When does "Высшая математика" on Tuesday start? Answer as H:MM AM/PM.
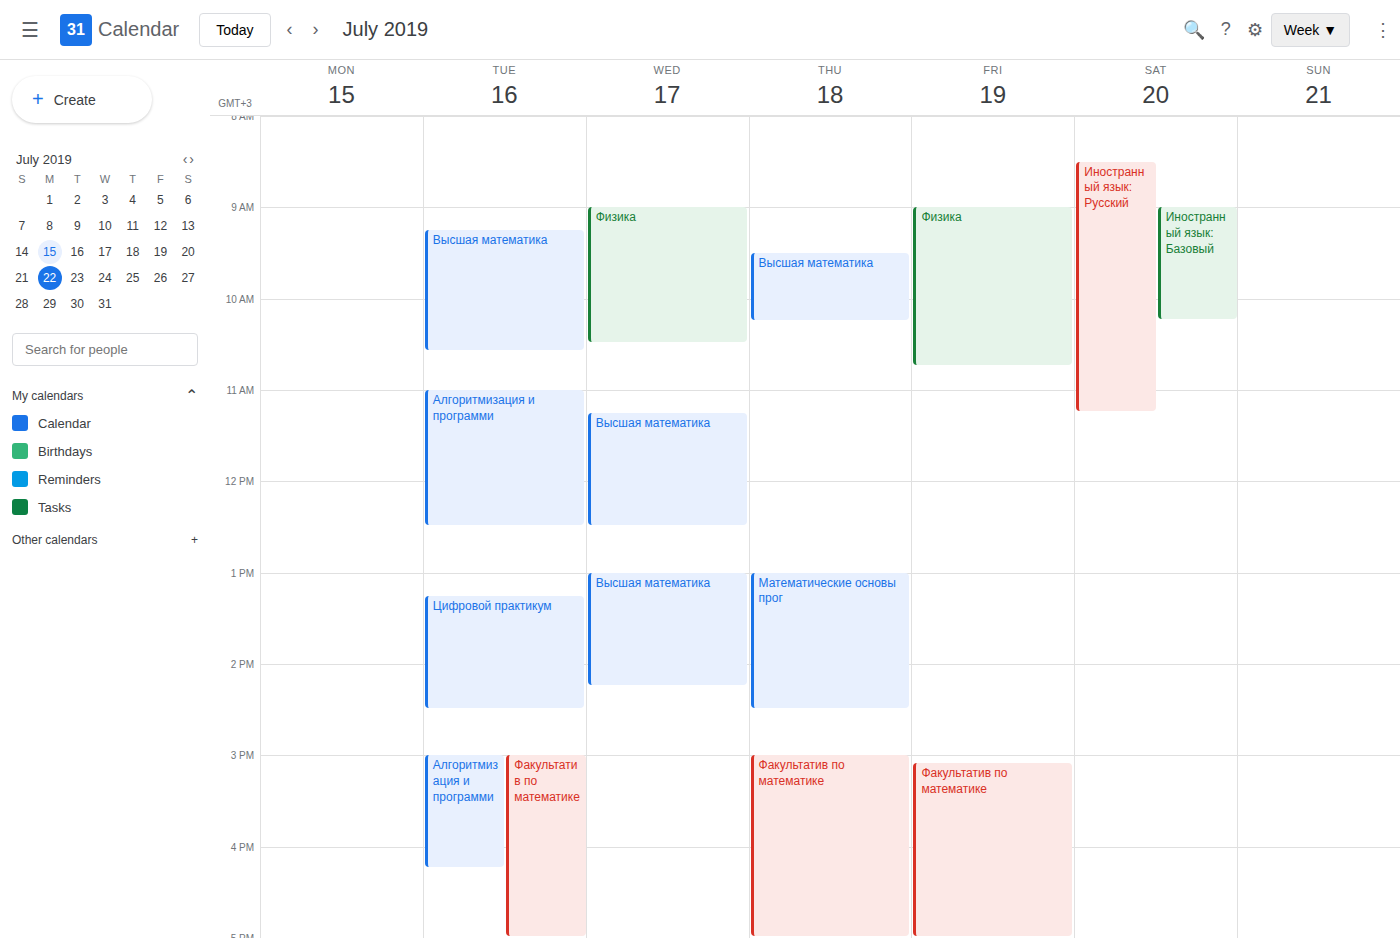
9:15 AM